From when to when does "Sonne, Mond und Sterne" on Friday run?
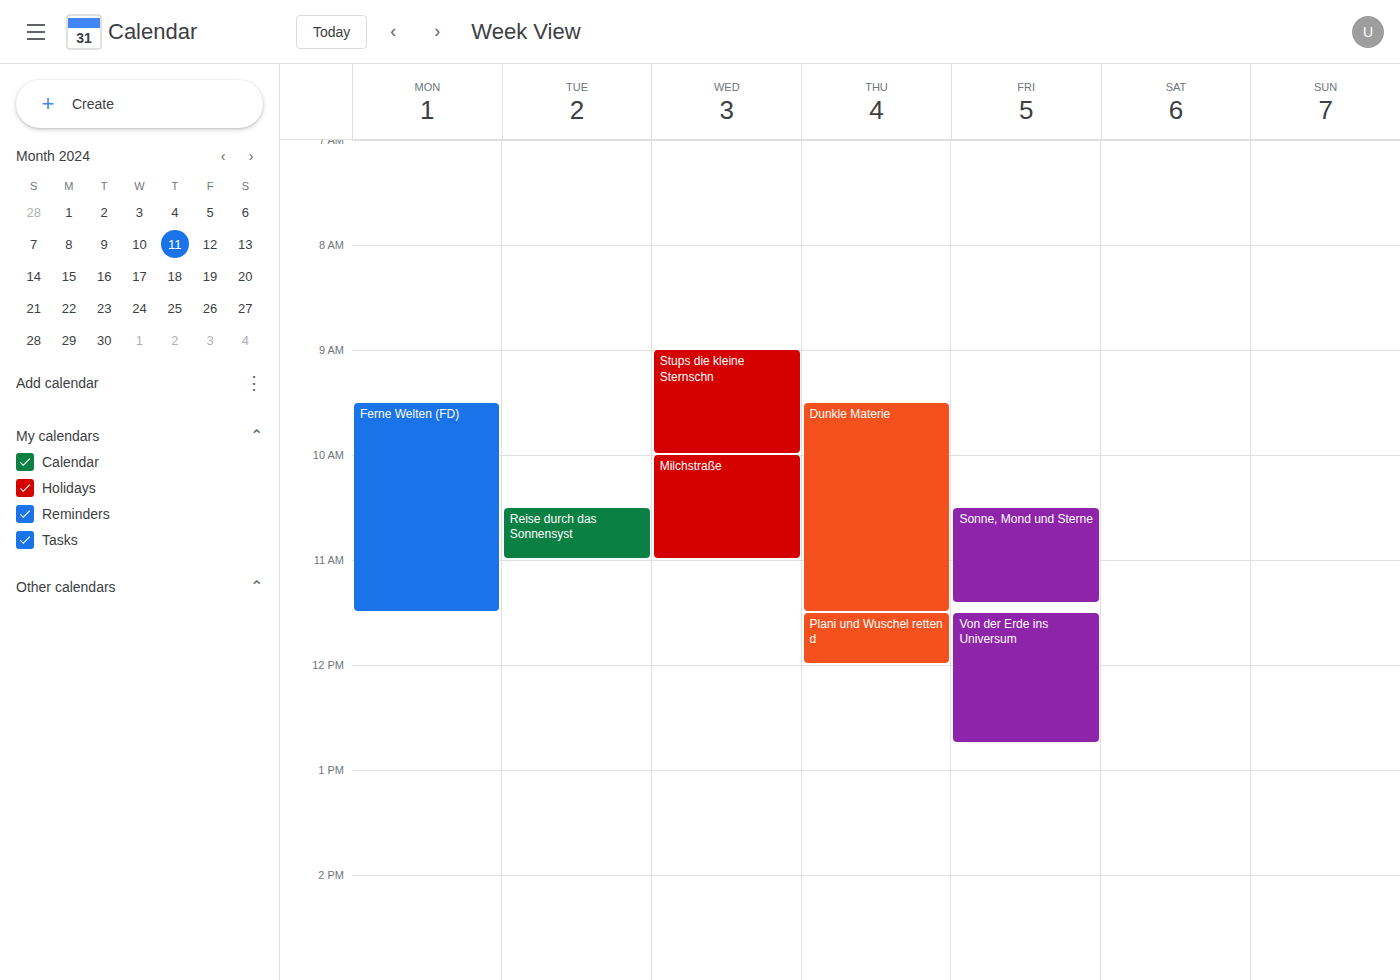
10:30 AM to 11:25 AM